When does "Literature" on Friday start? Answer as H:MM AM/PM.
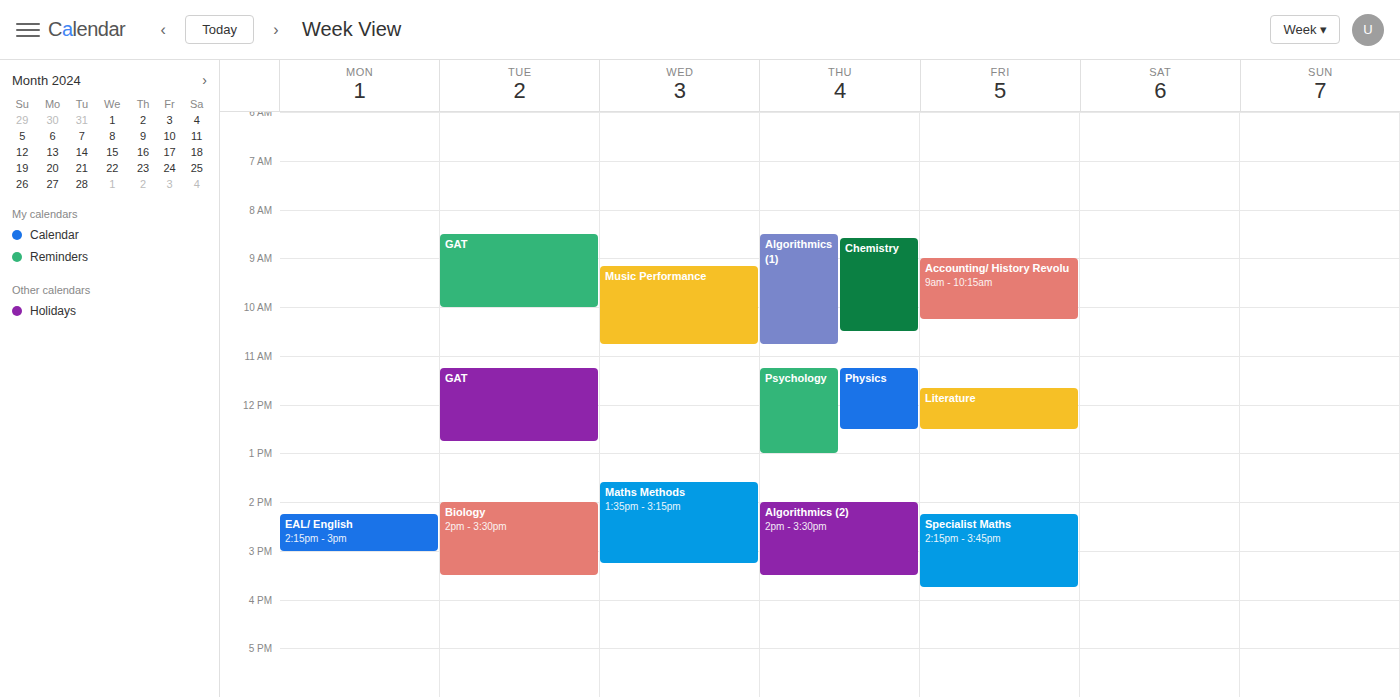
11:40 AM